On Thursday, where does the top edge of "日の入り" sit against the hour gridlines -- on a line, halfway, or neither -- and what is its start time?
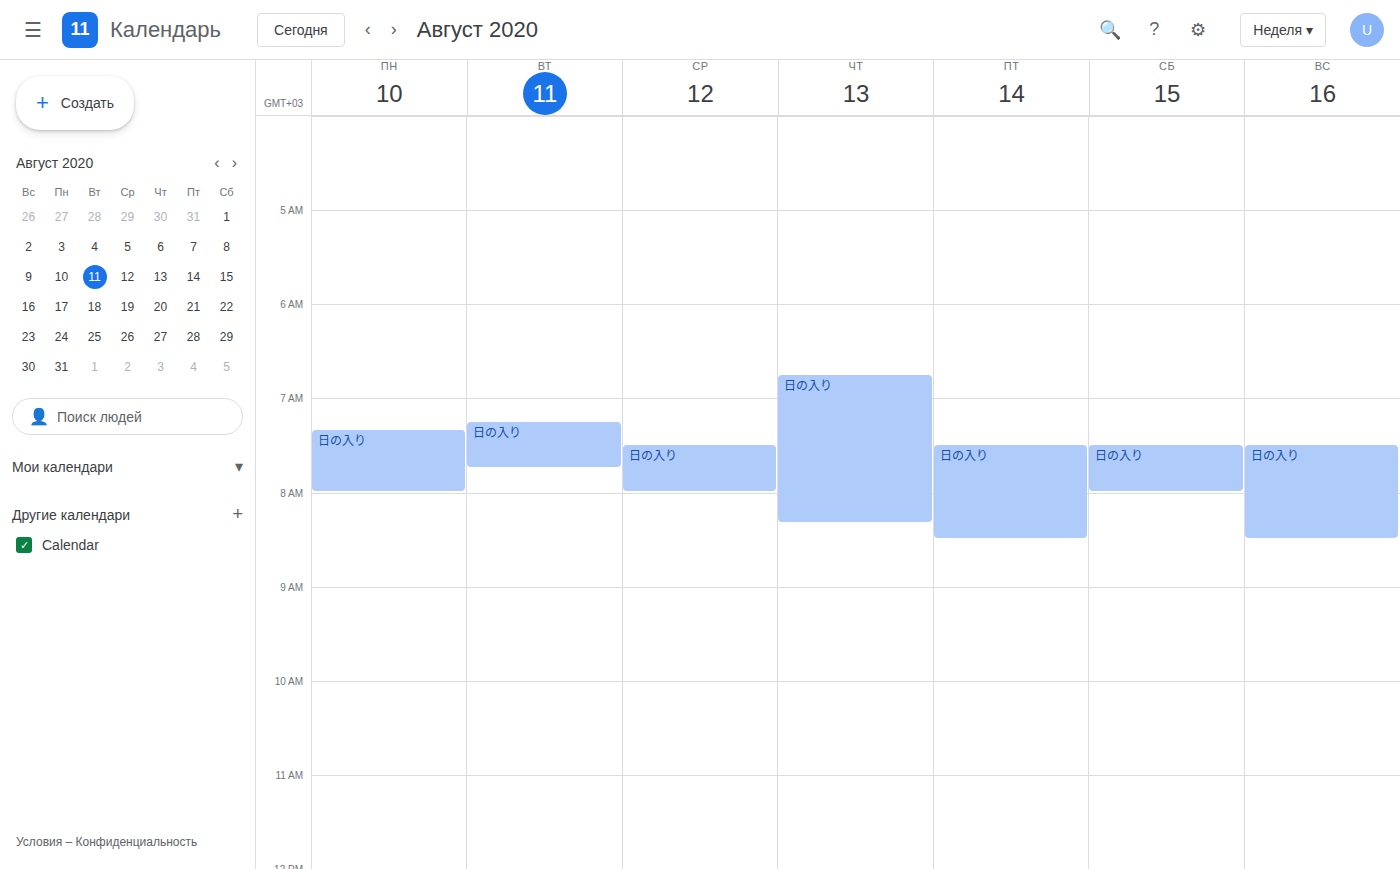
6:45 AM -- neither: three quarters of the way from the 6 AM line to the 7 AM line.